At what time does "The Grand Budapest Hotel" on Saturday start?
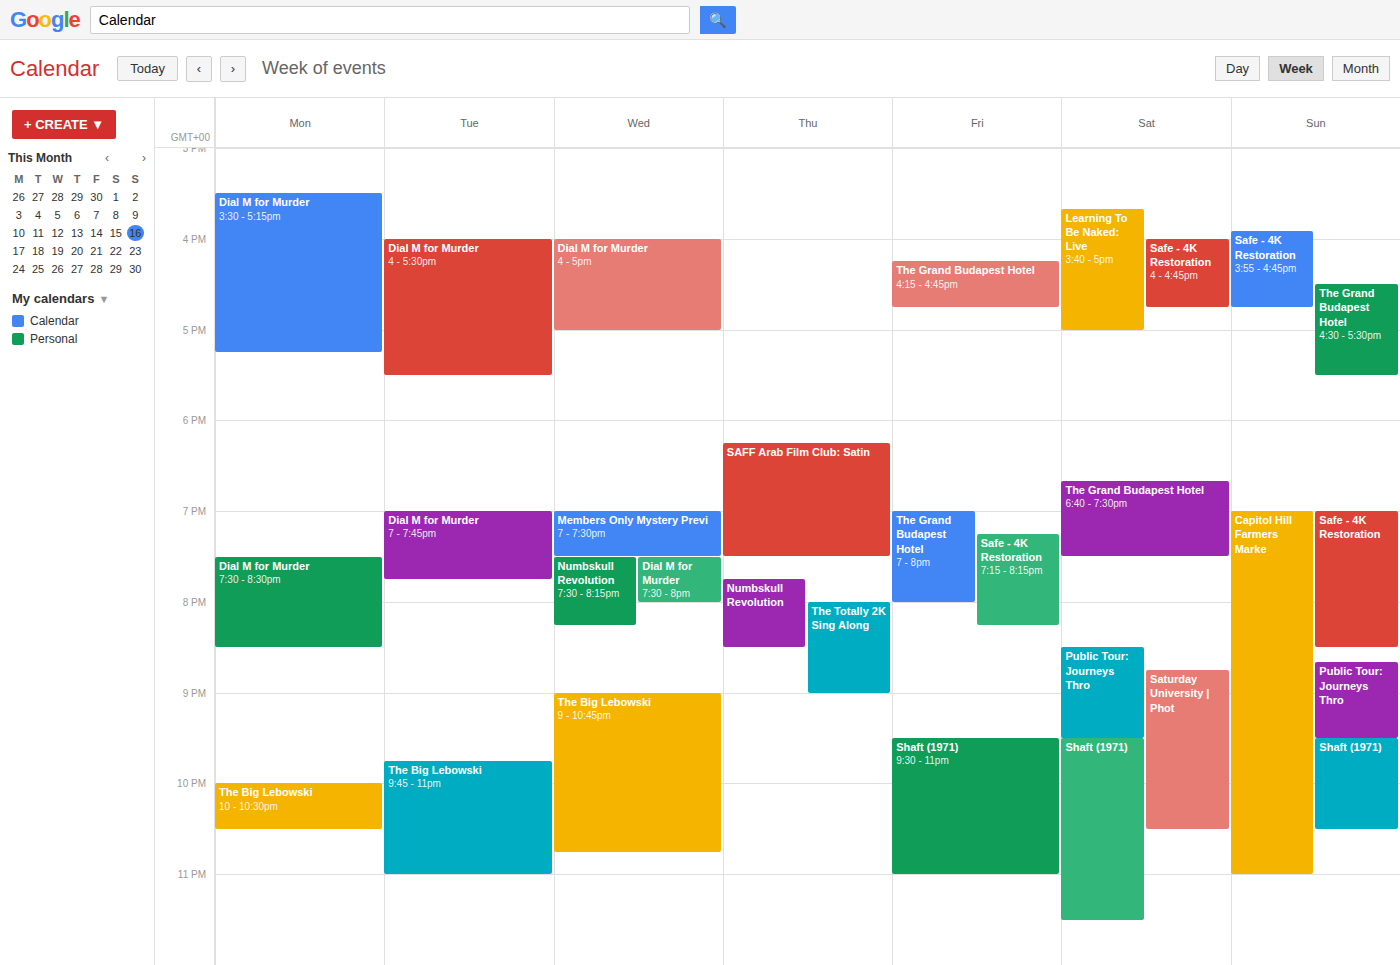
6:40 PM